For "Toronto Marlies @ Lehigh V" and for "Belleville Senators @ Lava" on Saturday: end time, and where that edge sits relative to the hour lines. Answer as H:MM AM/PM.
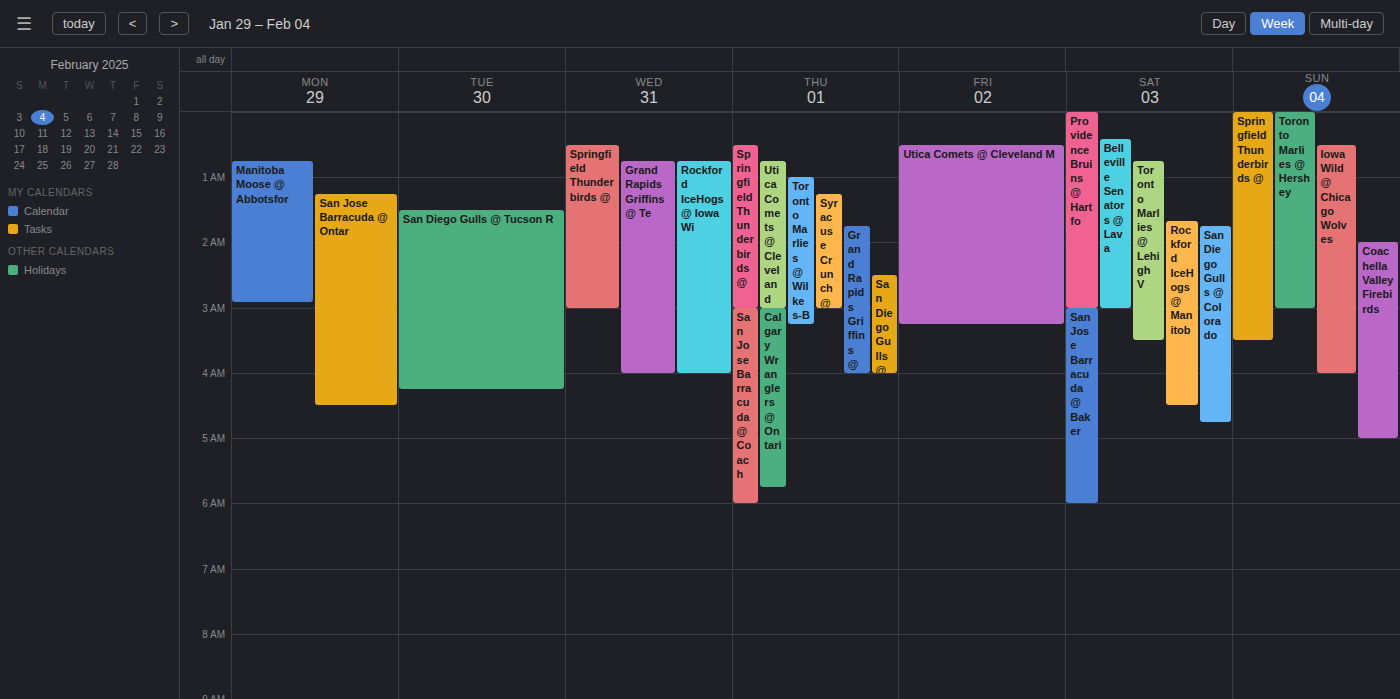
"Toronto Marlies @ Lehigh V": 3:30 AM, halfway between the 3 AM and 4 AM lines. "Belleville Senators @ Lava": 3:00 AM, exactly on the 3 AM line.